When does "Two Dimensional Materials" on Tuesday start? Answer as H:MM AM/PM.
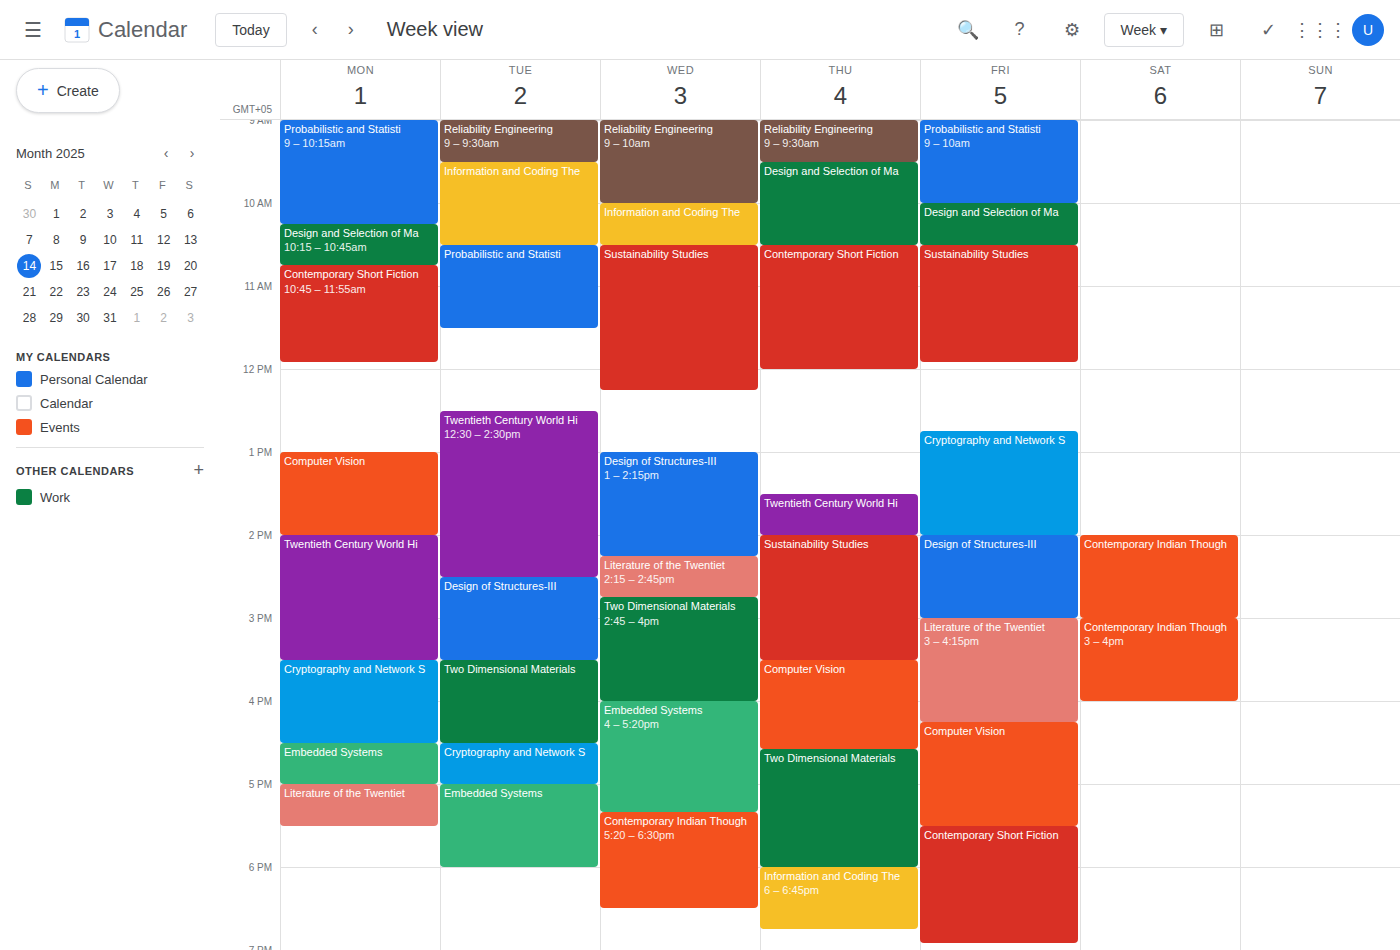
3:30 PM